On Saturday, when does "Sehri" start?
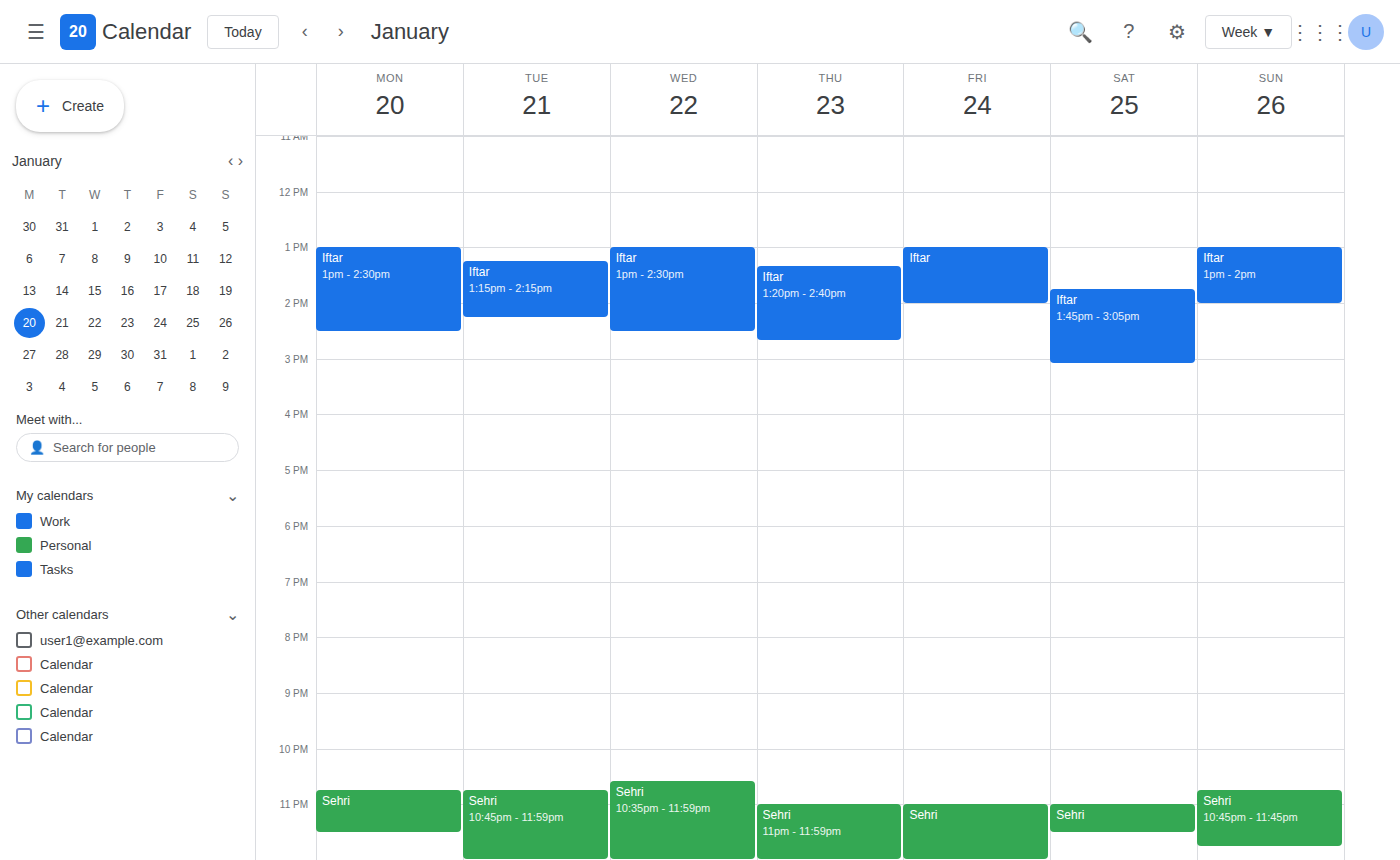
11:00 PM